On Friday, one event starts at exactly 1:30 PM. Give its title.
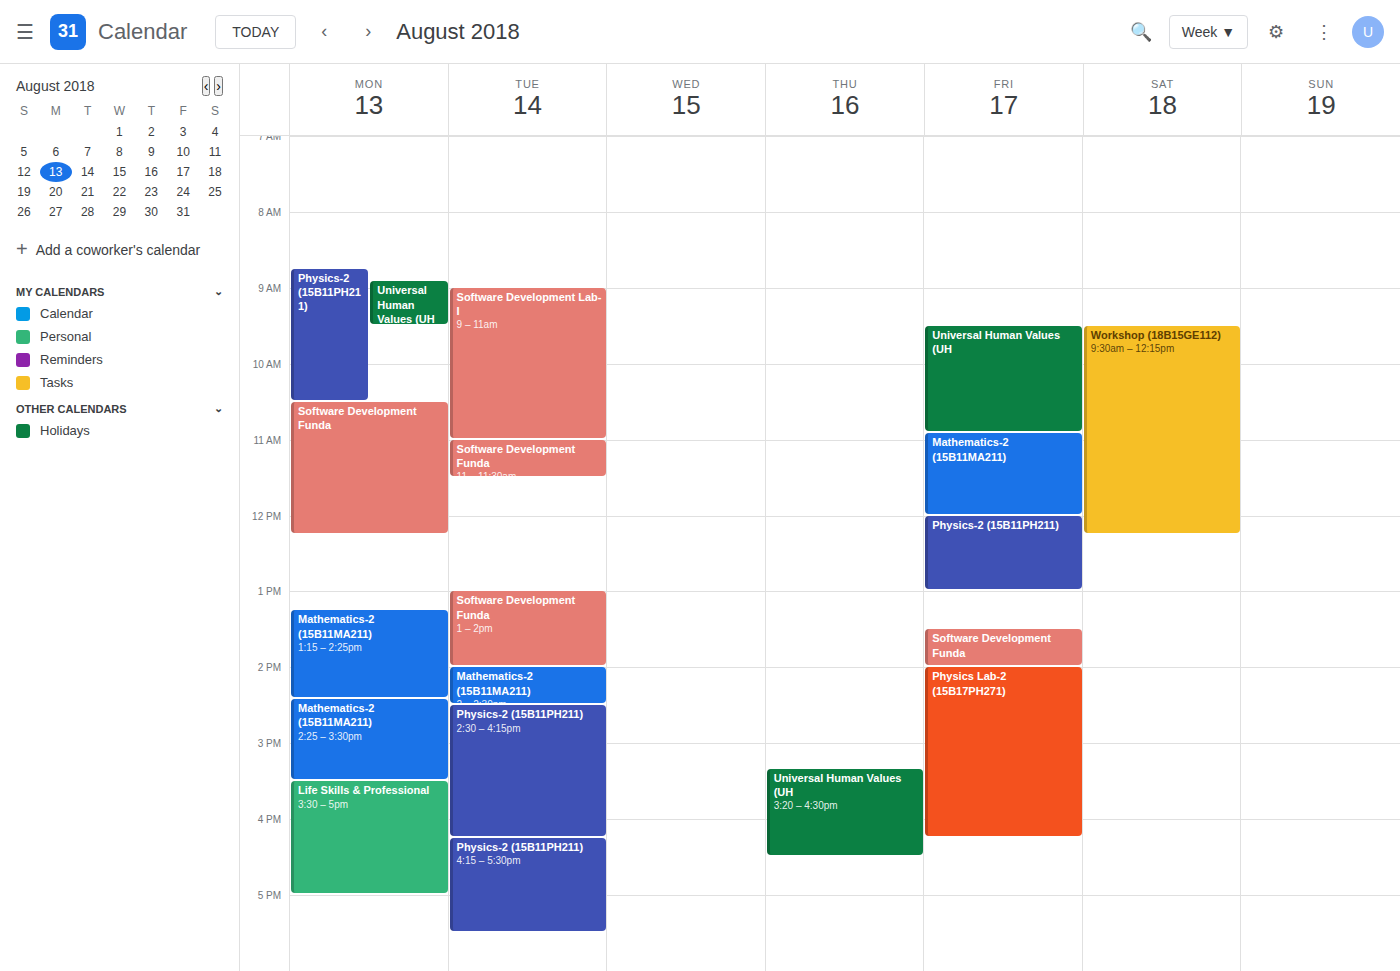
"Software Development Funda"